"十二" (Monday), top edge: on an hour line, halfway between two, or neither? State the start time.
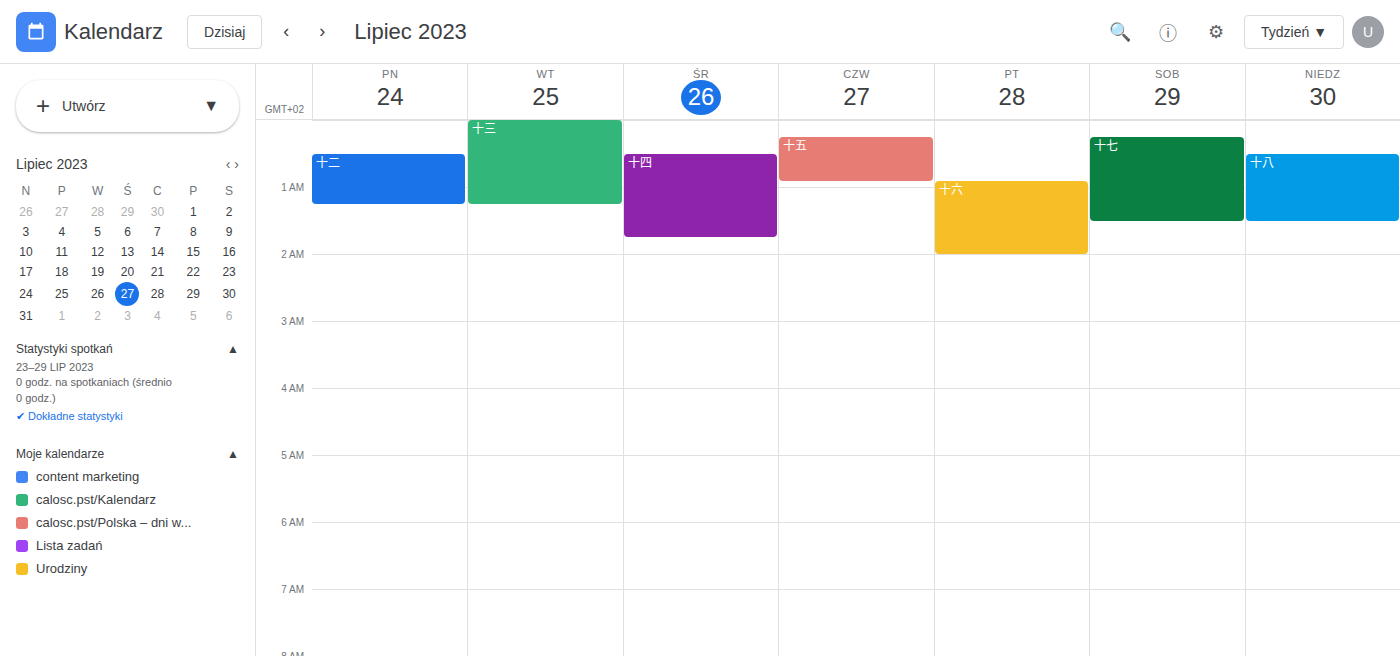
12:30 AM -- halfway between the 12 AM and 1 AM lines.